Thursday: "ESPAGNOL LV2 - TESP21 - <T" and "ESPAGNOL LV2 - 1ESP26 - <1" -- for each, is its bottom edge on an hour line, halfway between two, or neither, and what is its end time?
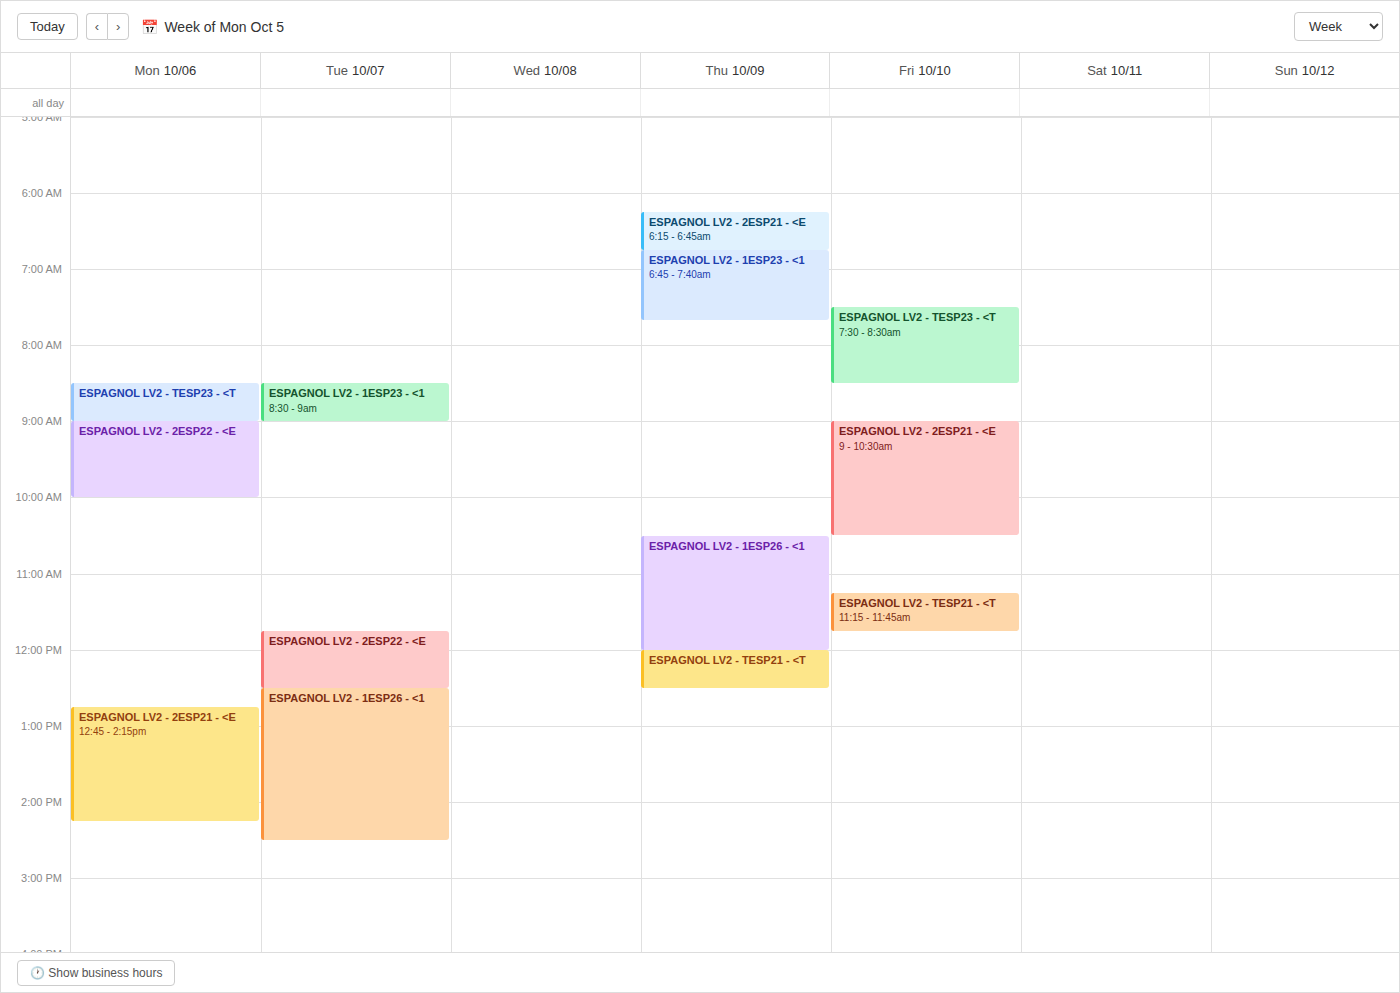
"ESPAGNOL LV2 - TESP21 - <T": 12:30 PM, halfway between the 12 PM and 1 PM lines. "ESPAGNOL LV2 - 1ESP26 - <1": 12:00 PM, exactly on the 12 PM line.